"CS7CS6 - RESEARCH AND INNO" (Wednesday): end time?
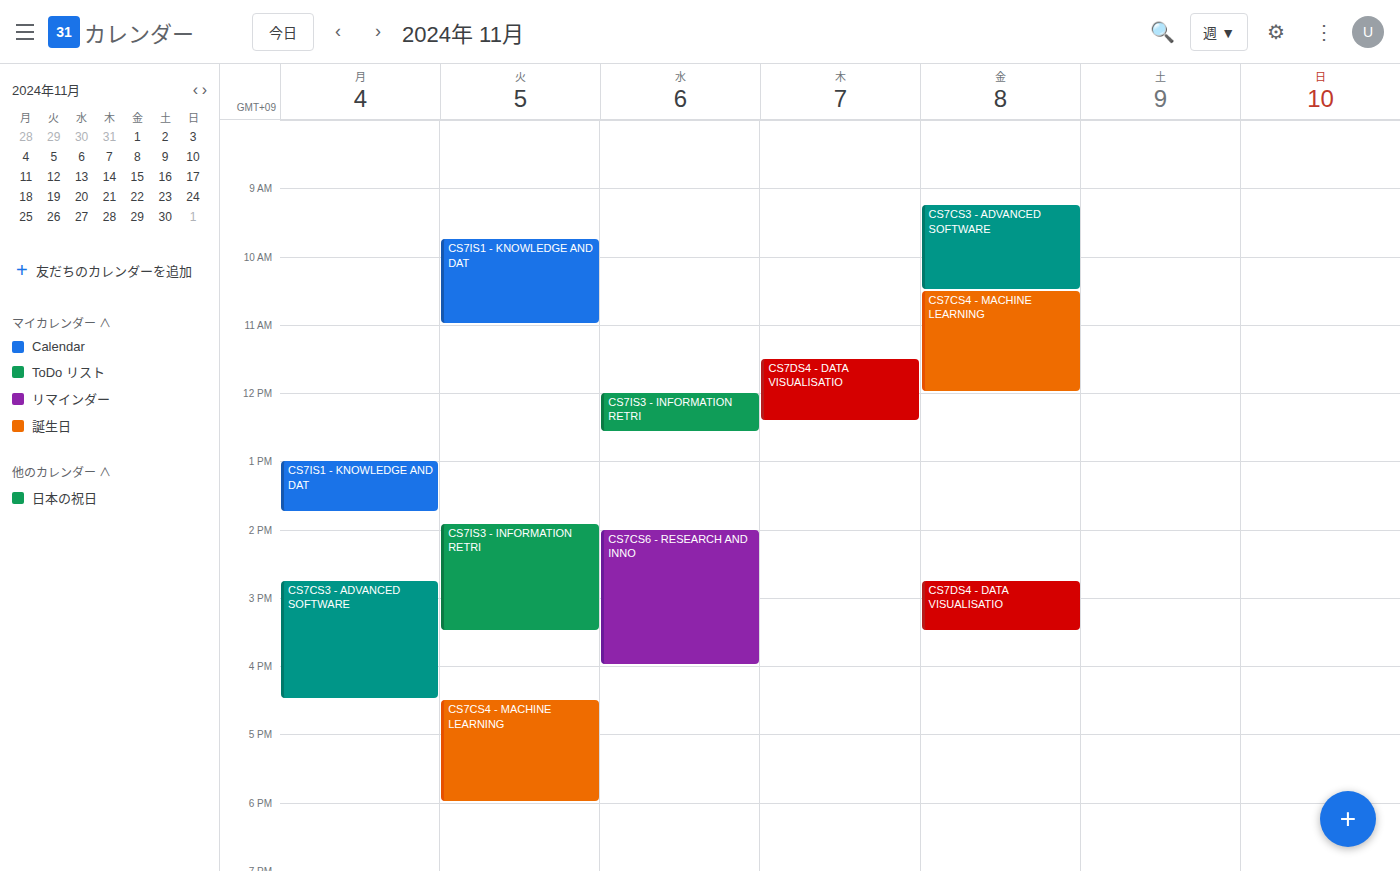
4:00 PM